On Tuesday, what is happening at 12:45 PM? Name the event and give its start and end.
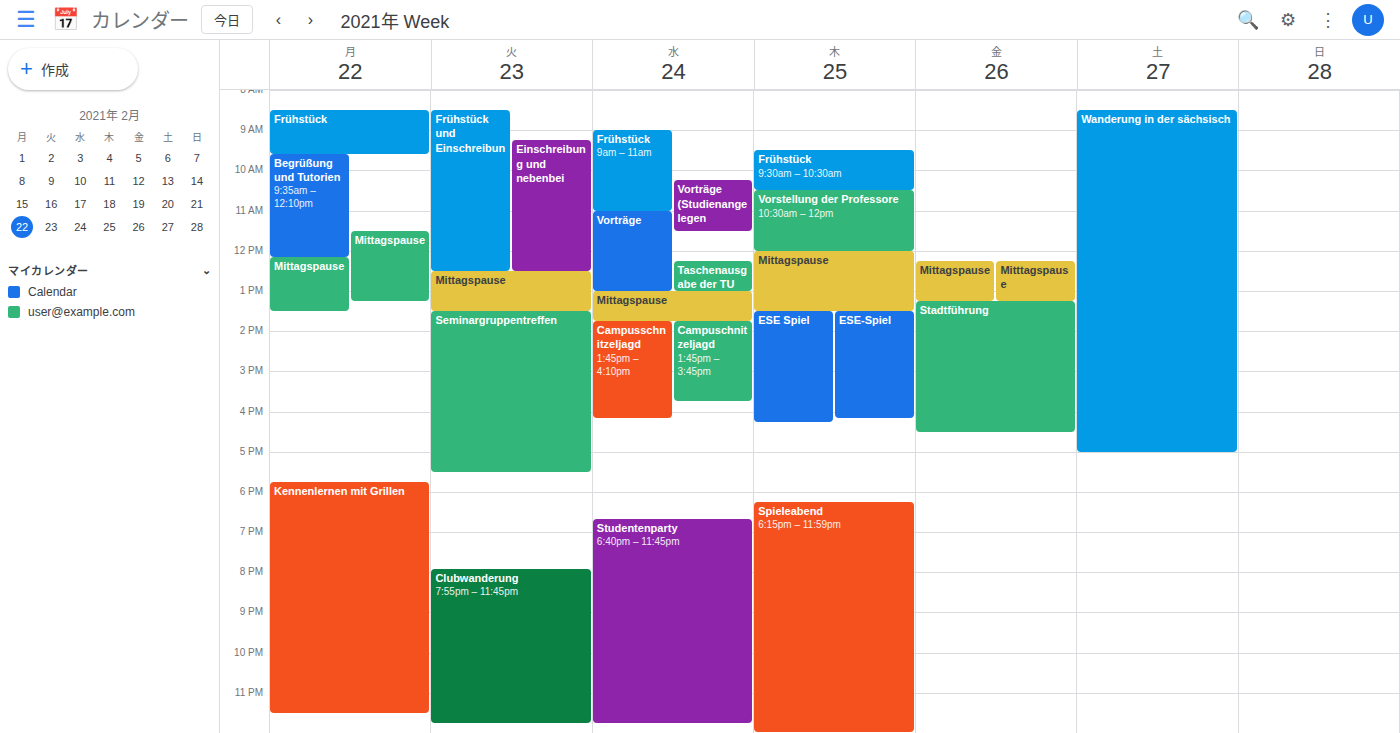
"Mittagspause", 12:30 PM to 1:30 PM